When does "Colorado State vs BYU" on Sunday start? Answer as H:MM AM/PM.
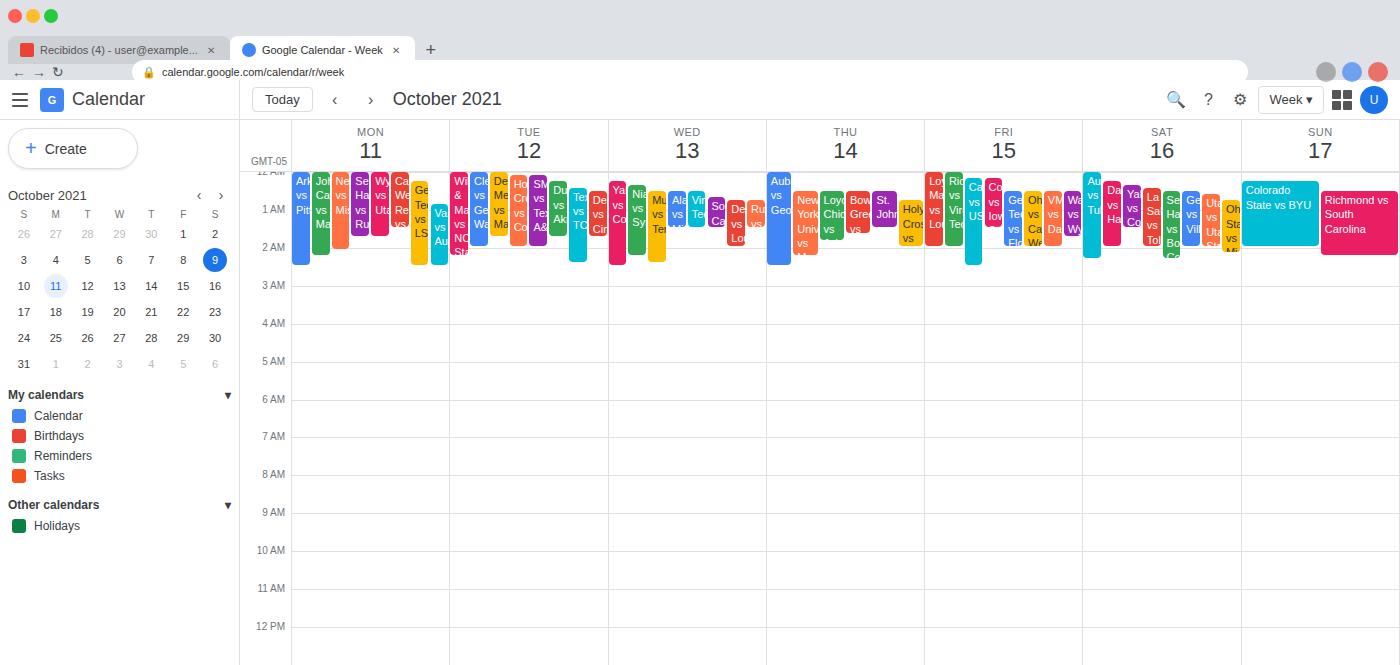
12:15 AM